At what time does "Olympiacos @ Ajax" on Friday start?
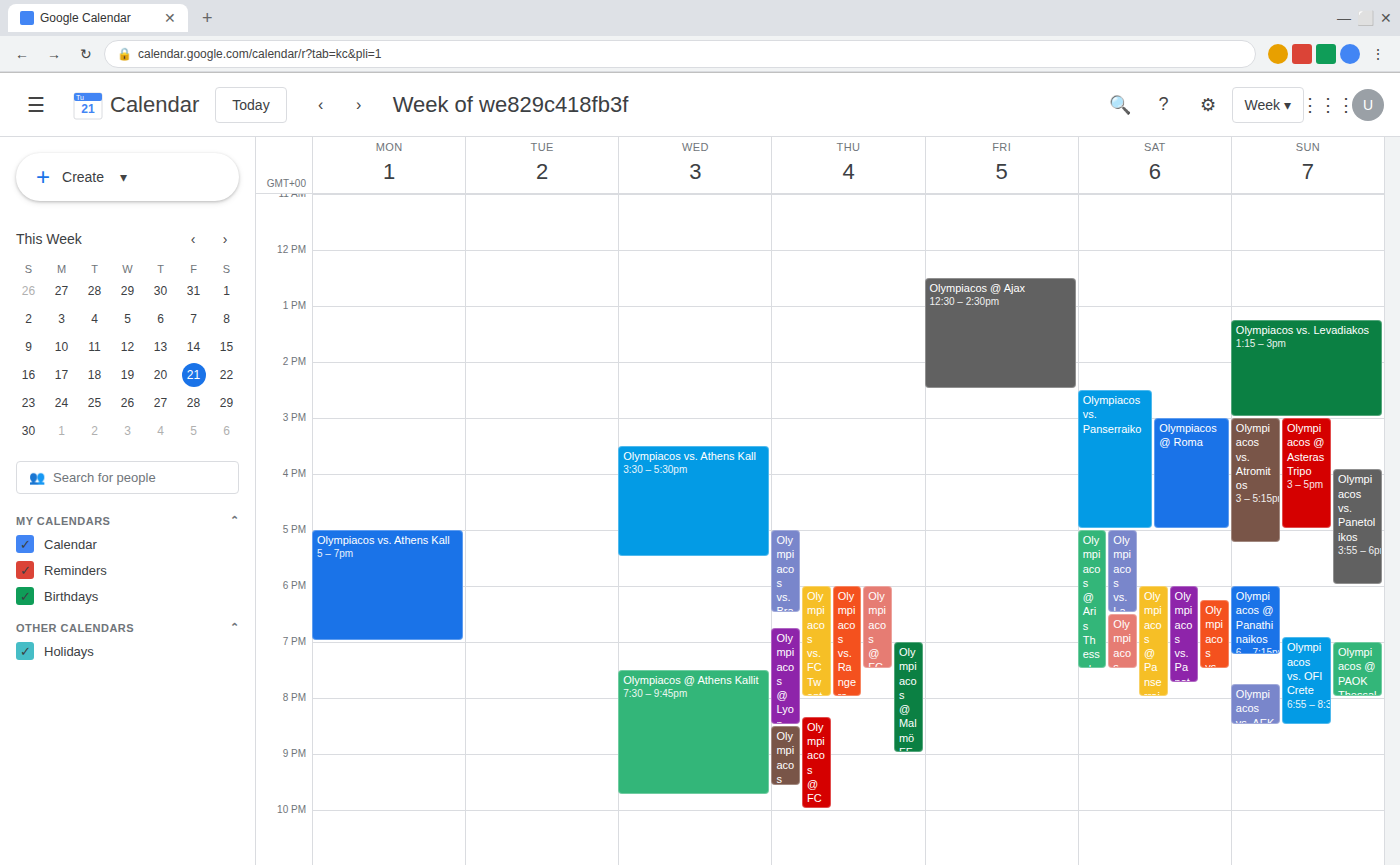
12:30